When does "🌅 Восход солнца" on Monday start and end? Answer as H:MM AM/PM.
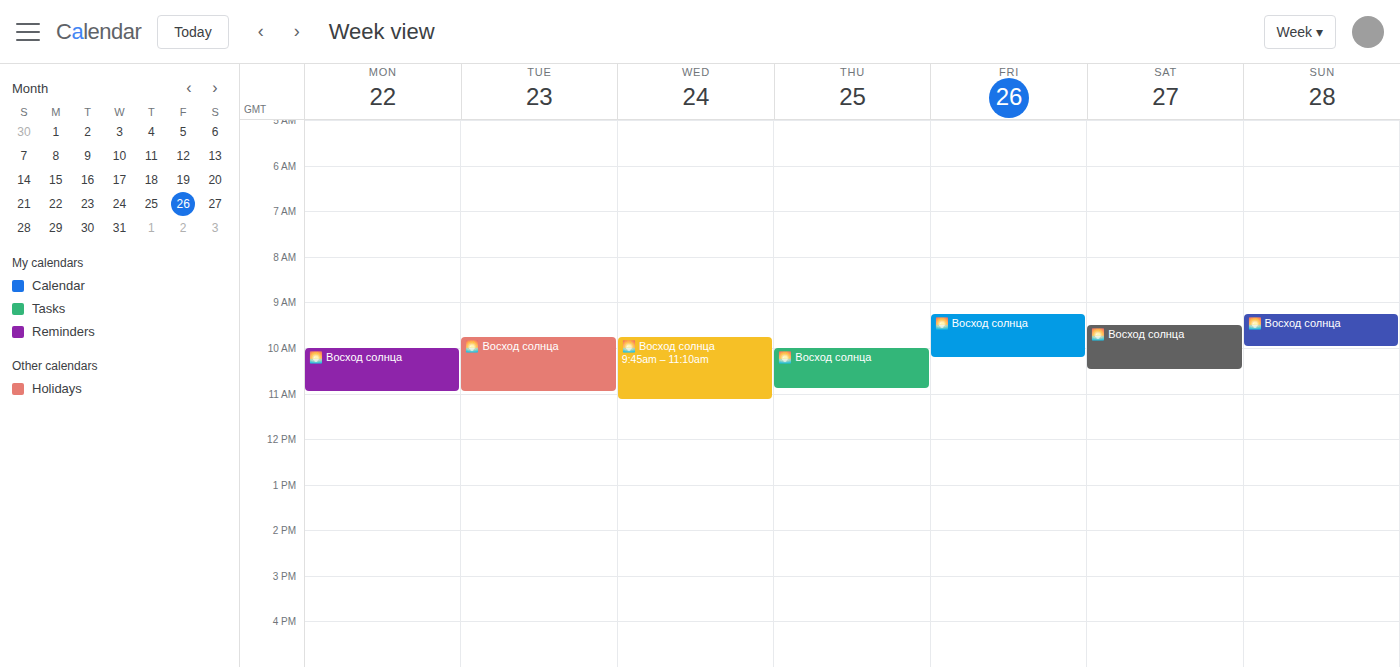
10:00 AM to 11:00 AM